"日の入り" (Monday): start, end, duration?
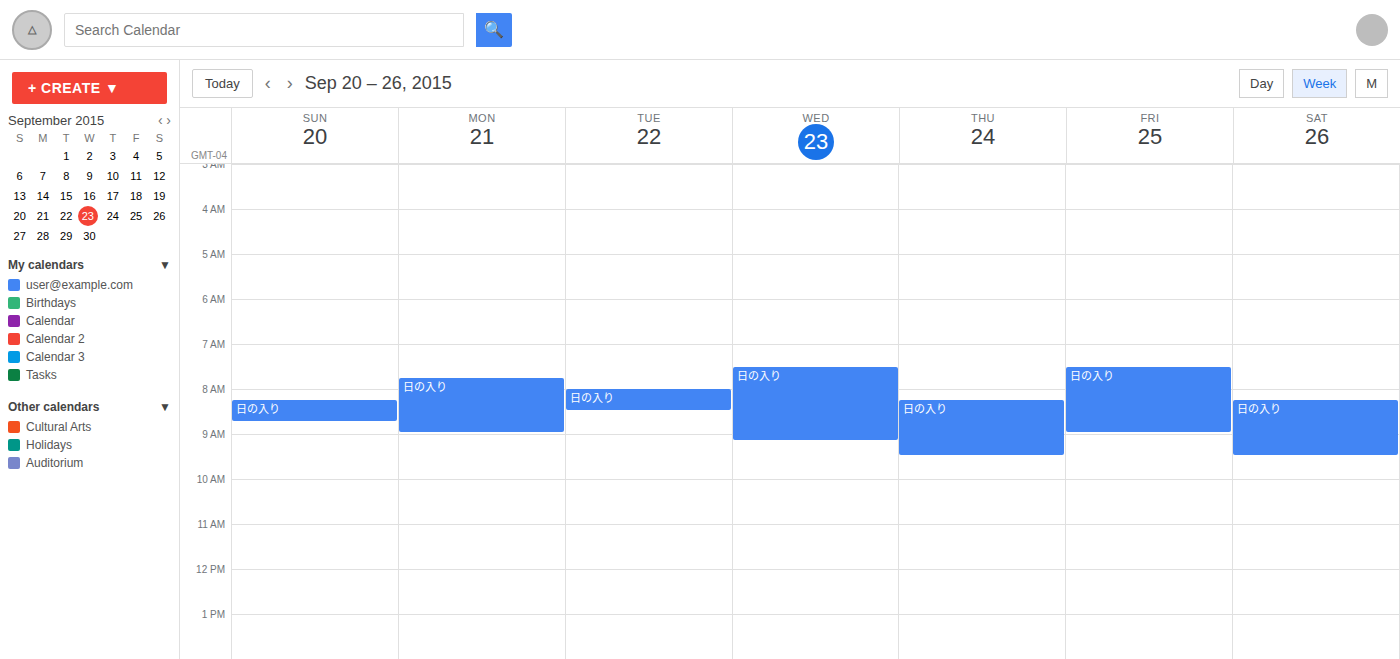
7:45 AM to 9:00 AM, 1 hour 15 minutes